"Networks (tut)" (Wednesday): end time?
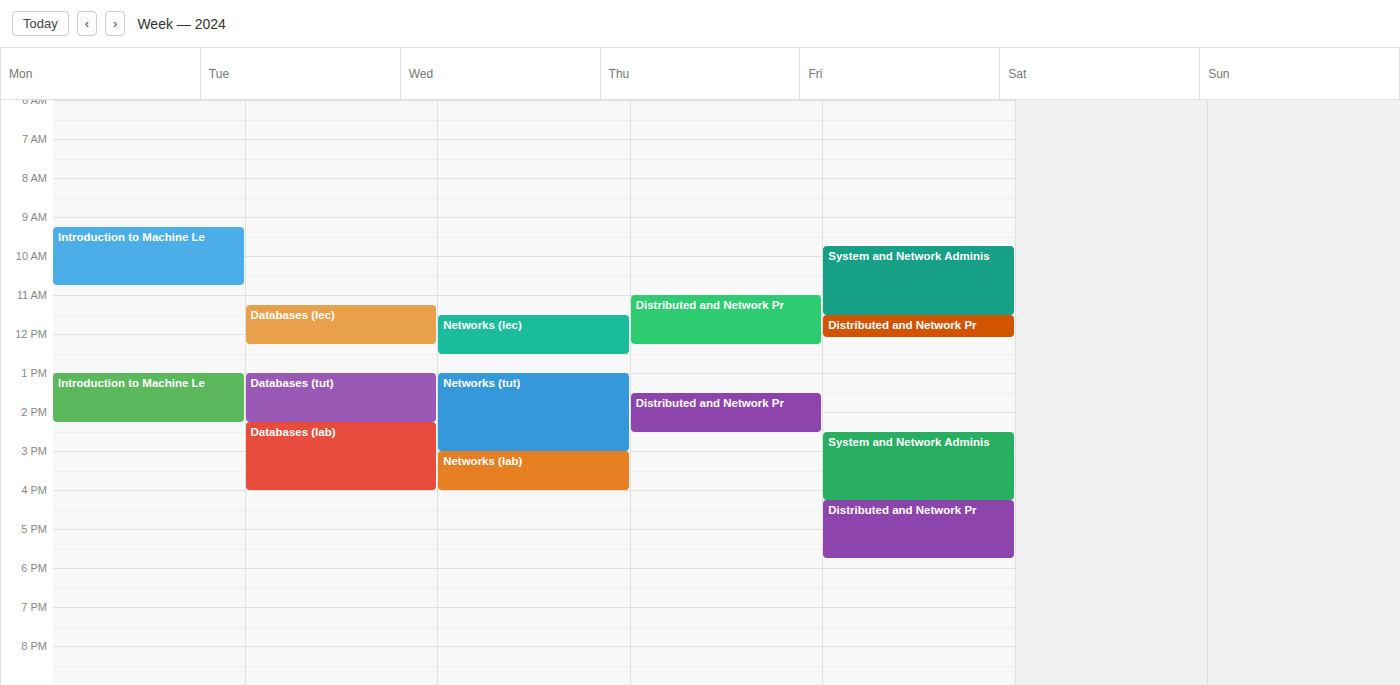
3:00 PM